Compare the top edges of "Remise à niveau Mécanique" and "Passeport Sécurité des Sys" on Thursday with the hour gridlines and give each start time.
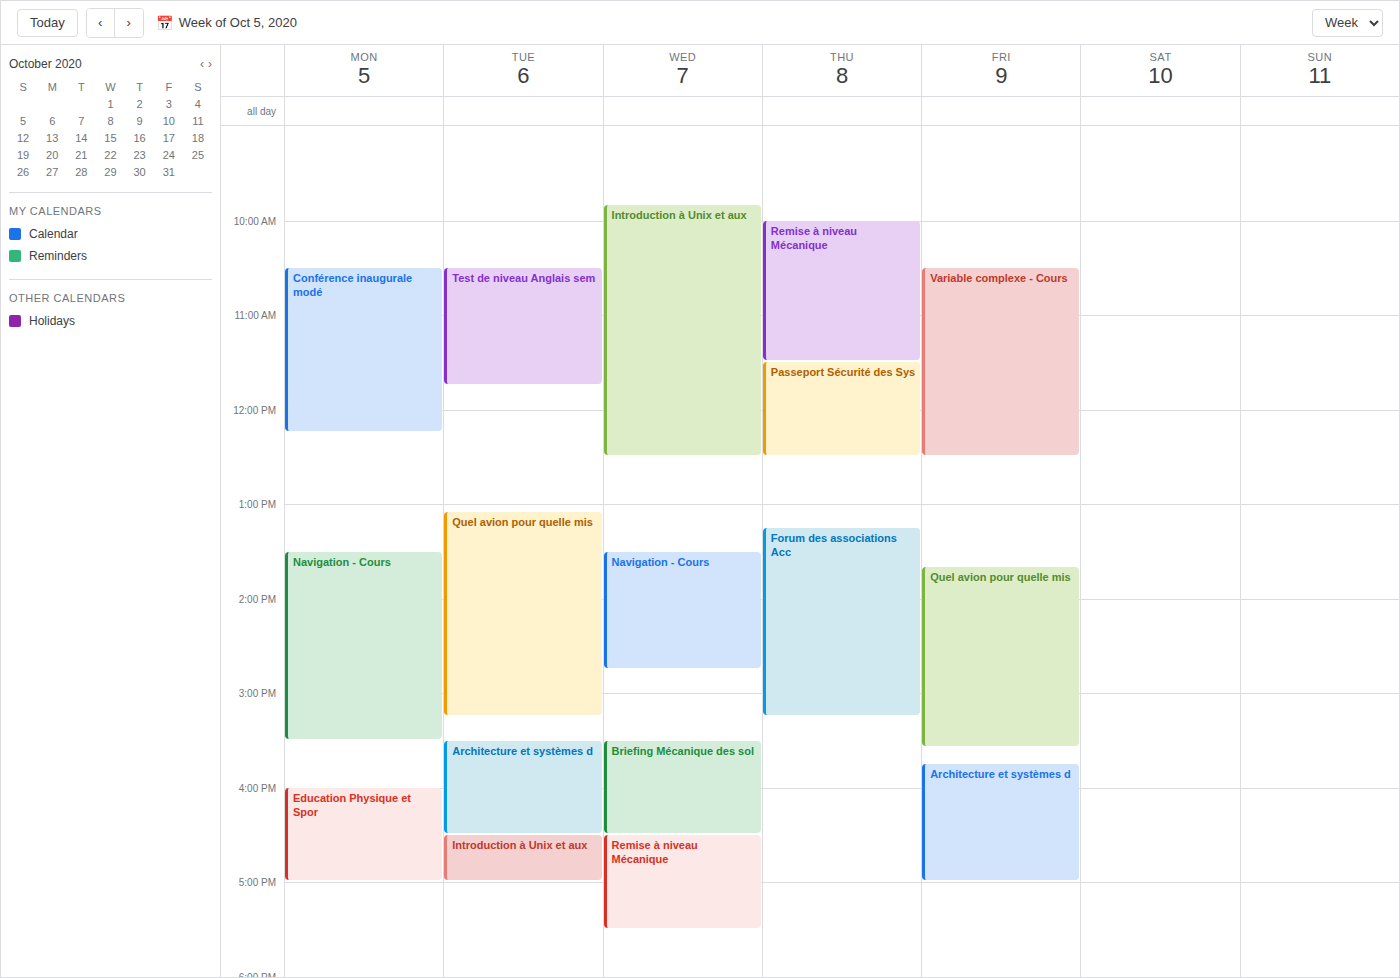
"Remise à niveau Mécanique": 10:00 AM, exactly on the 10 AM line. "Passeport Sécurité des Sys": 11:30 AM, halfway between the 11 AM and 12 PM lines.